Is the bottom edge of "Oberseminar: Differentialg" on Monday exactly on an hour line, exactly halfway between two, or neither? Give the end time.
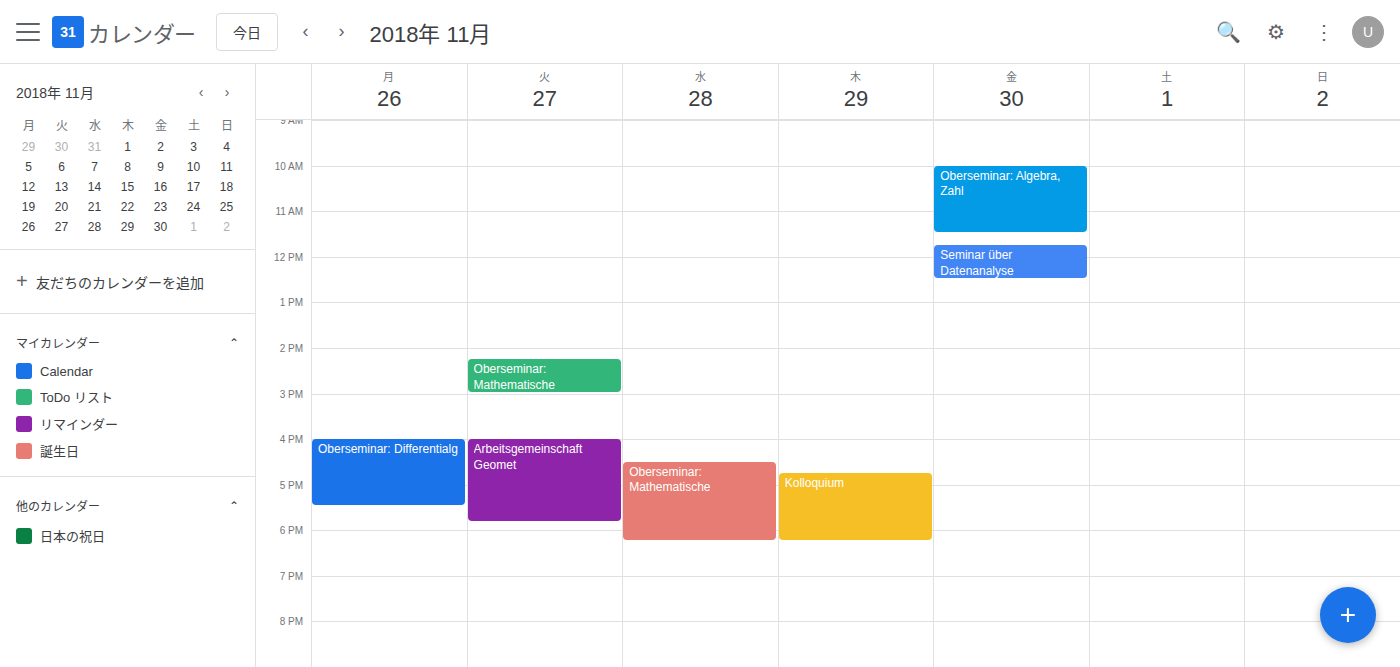
5:30 PM -- halfway between the 5 PM and 6 PM lines.